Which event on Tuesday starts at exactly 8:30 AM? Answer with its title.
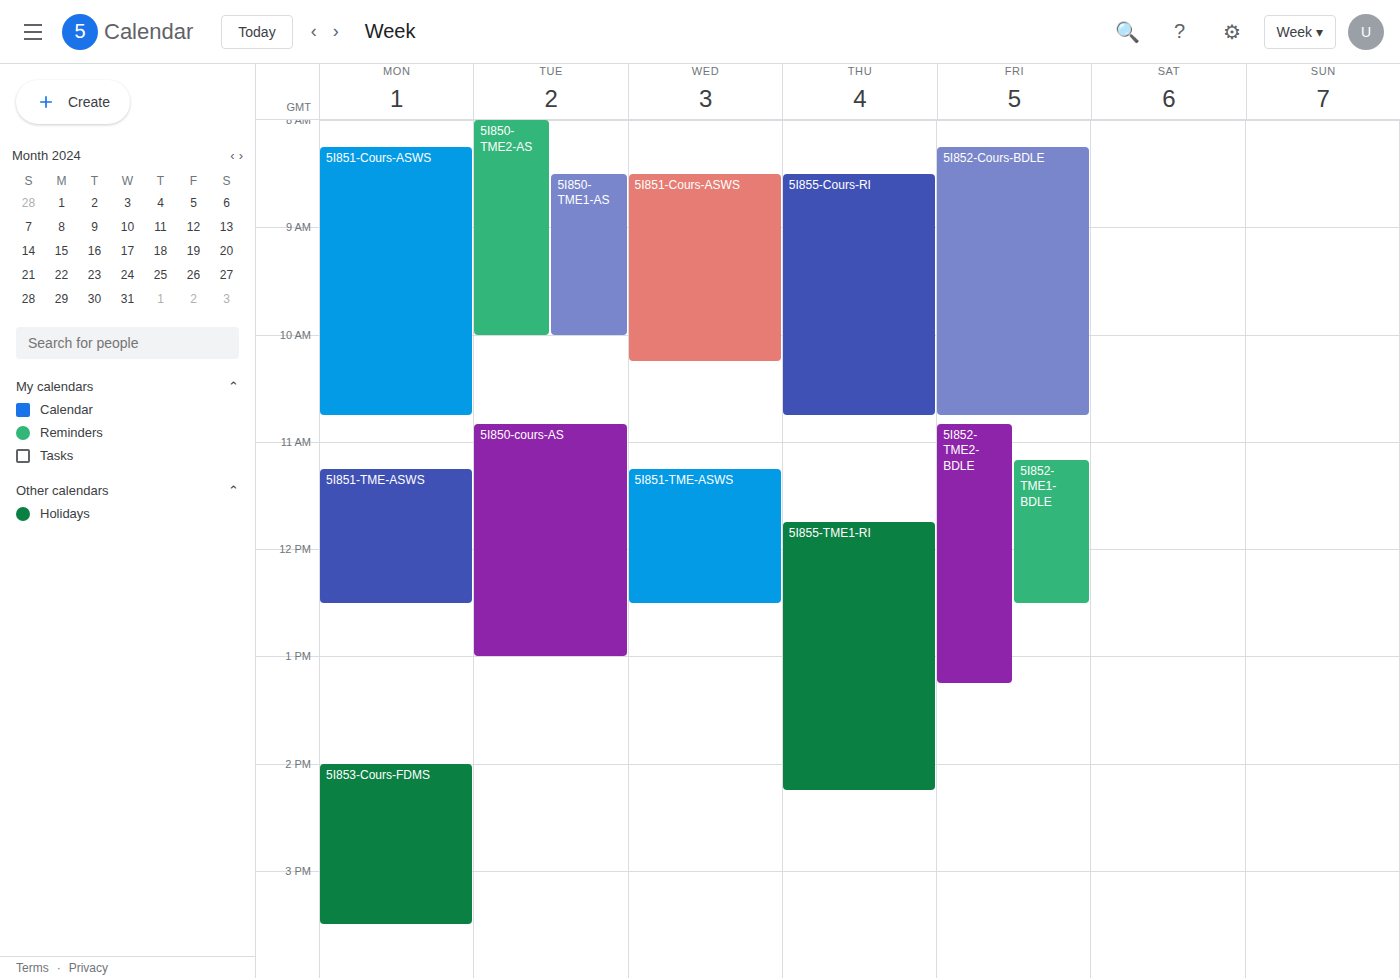
"5I850-TME1-AS"